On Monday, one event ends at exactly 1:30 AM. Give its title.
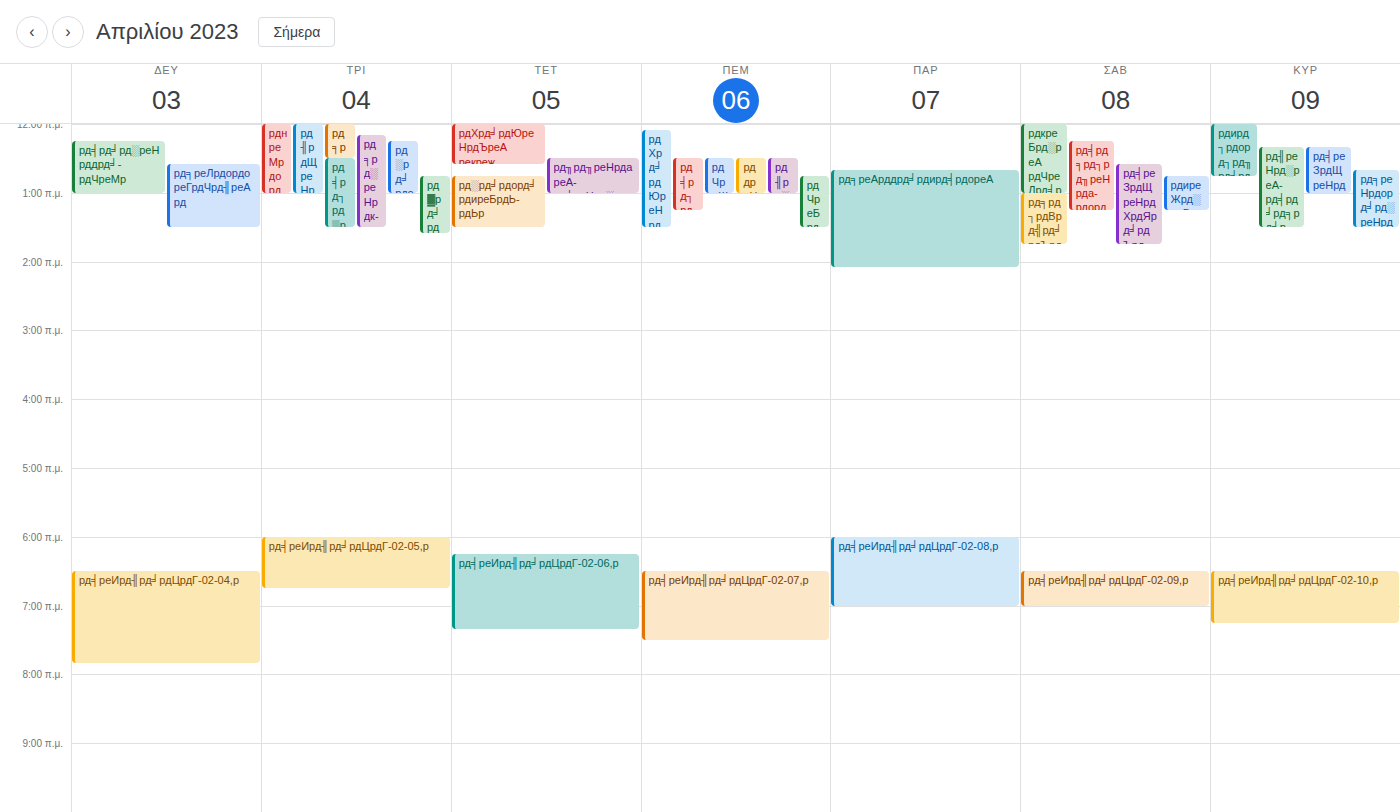
"рд╕реЛрдордореГрдЧрд╢реАрд"